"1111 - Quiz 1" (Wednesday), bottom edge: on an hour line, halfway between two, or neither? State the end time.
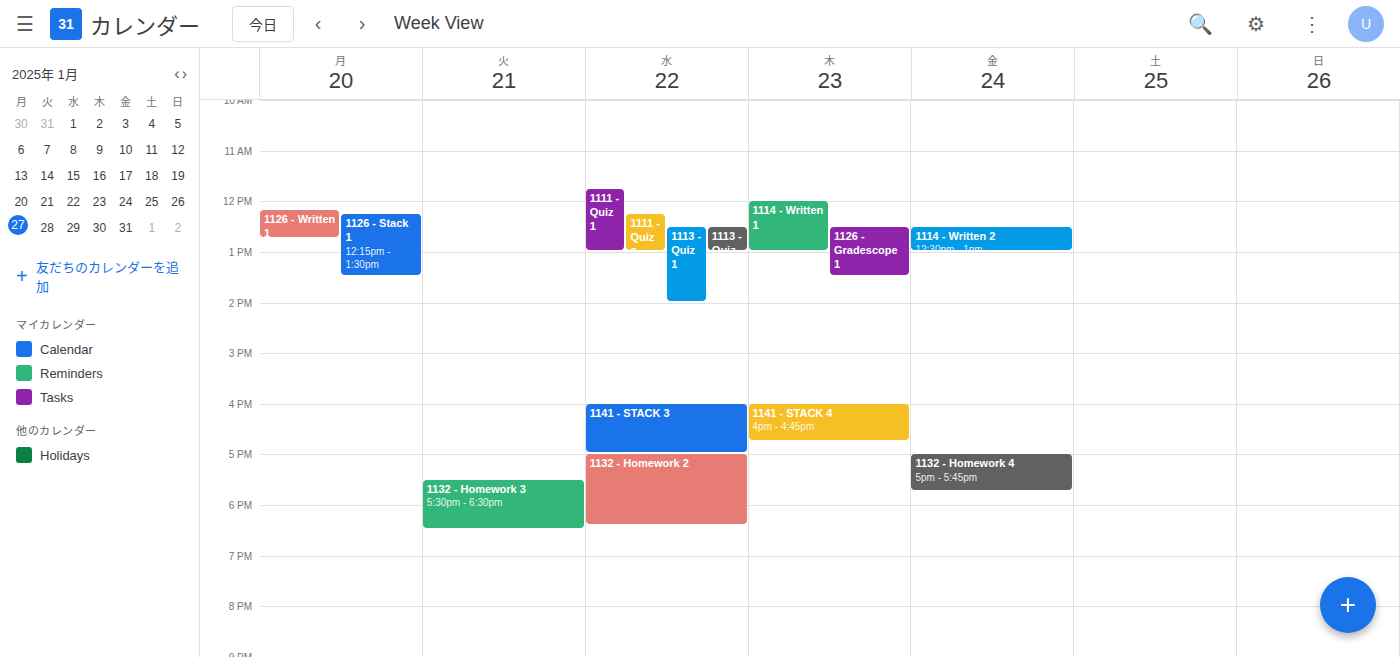
1:00 PM -- exactly on the 1 PM line.